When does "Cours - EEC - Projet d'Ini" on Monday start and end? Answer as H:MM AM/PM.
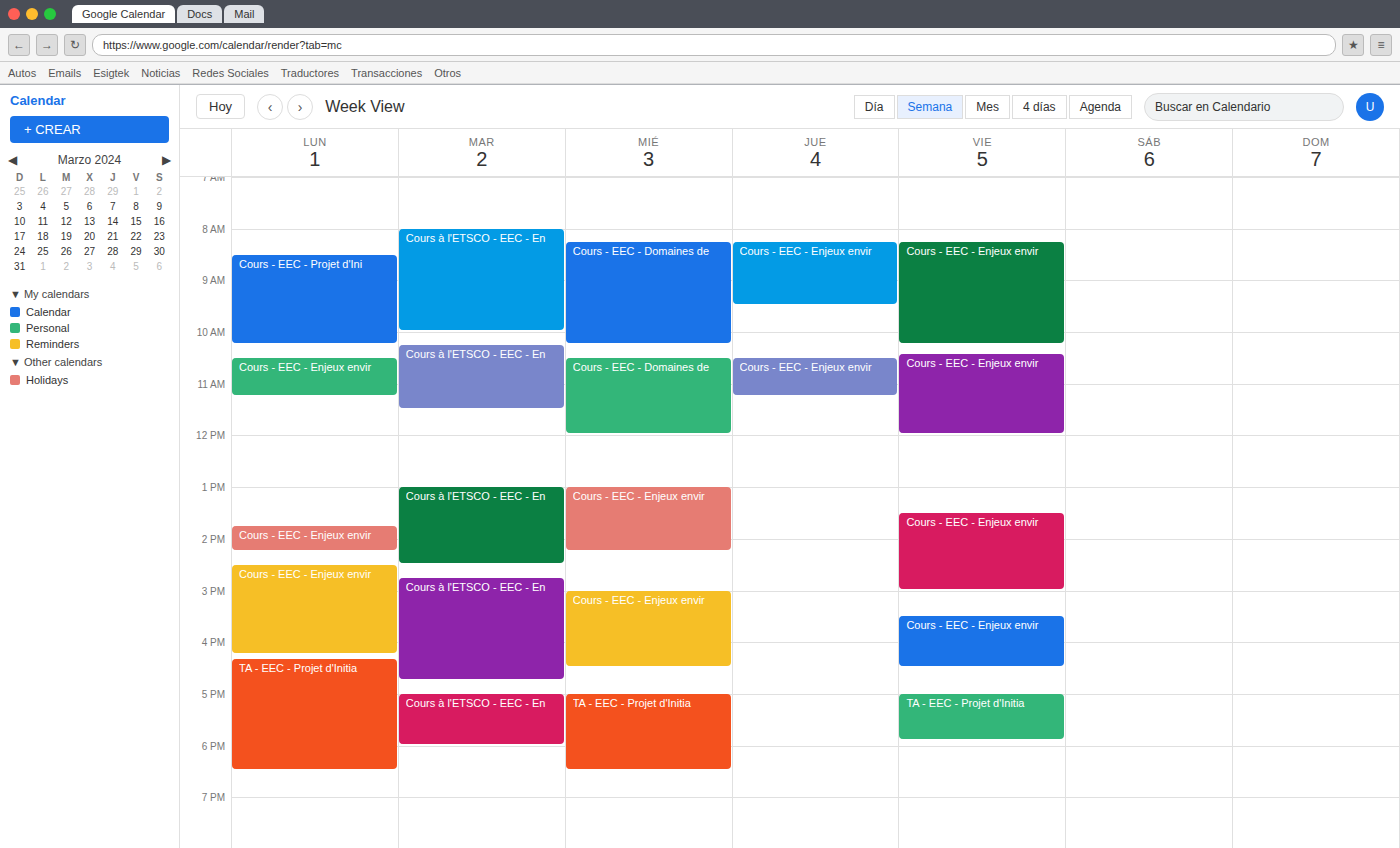
8:30 AM to 10:15 AM